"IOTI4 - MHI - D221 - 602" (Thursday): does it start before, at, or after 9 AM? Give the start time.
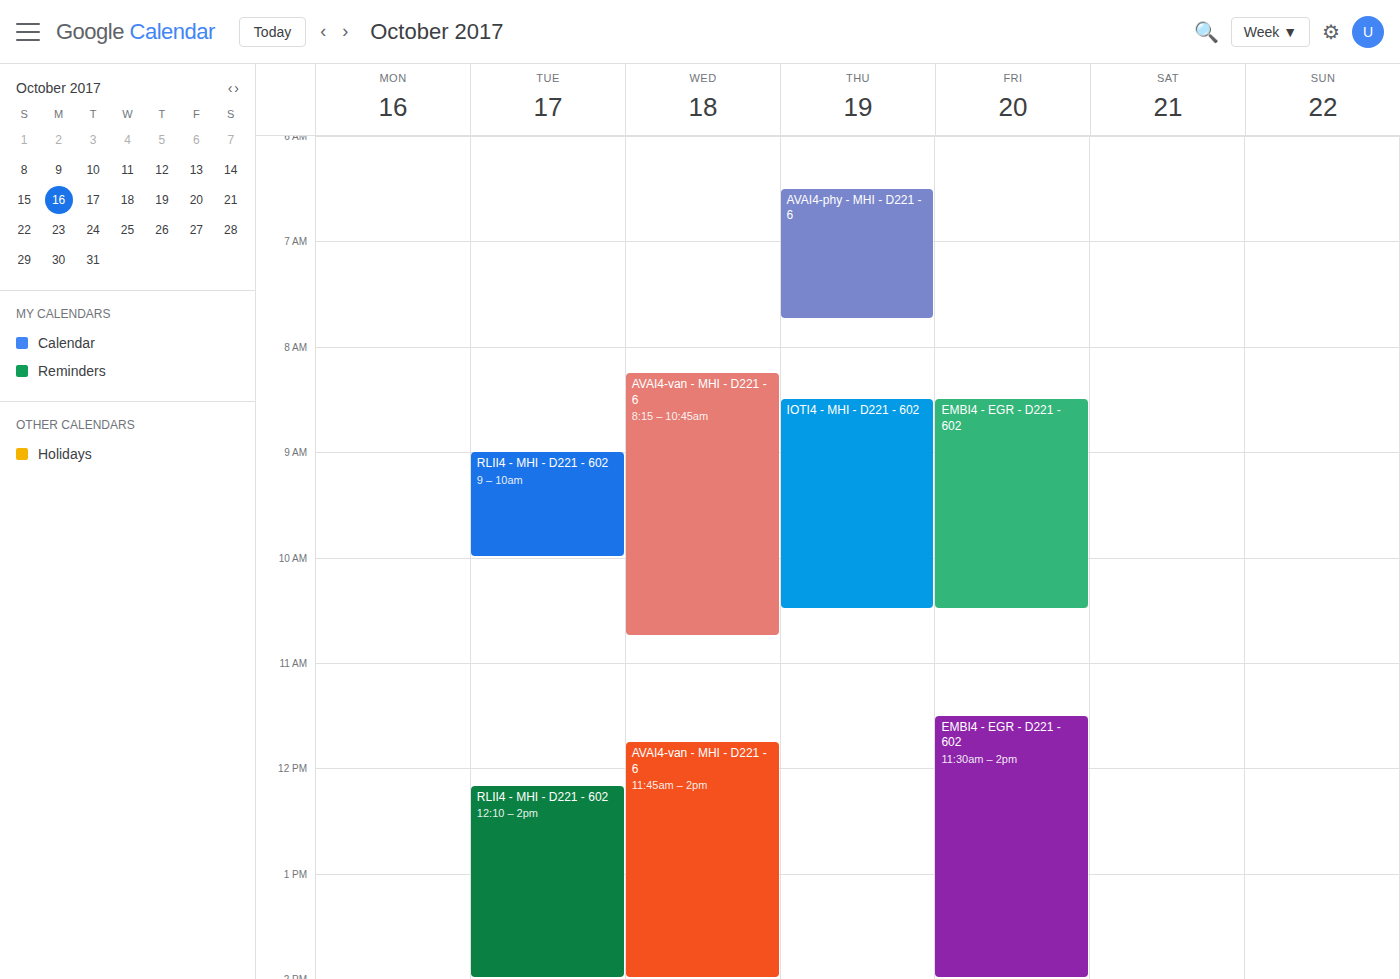
8:30 AM -- before 9 AM, 30 minutes above the 9 AM line.